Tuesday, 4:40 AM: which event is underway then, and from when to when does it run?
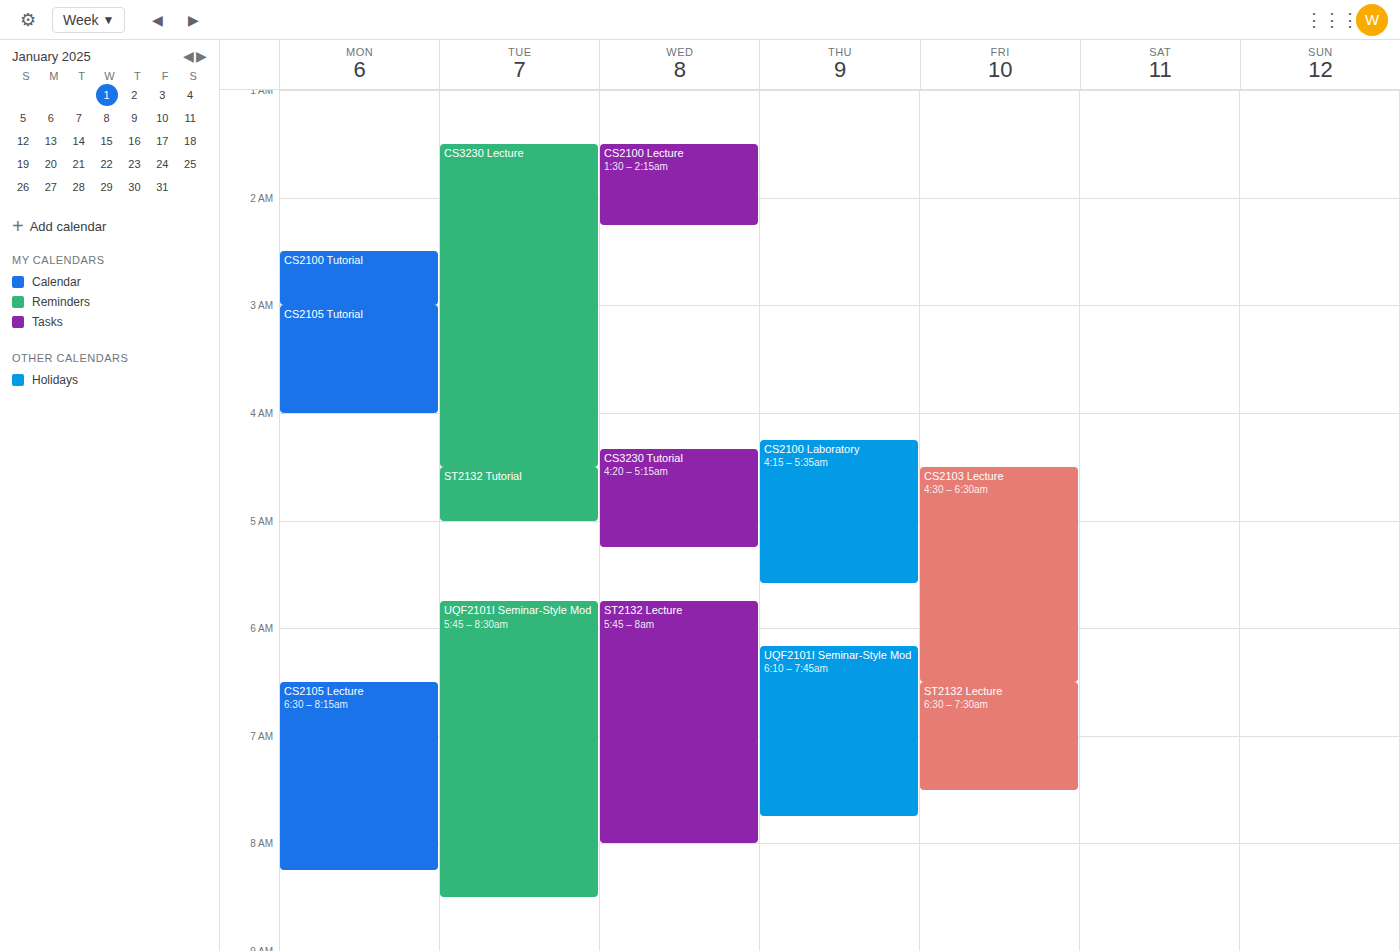
"ST2132 Tutorial", 4:30 AM to 5:00 AM